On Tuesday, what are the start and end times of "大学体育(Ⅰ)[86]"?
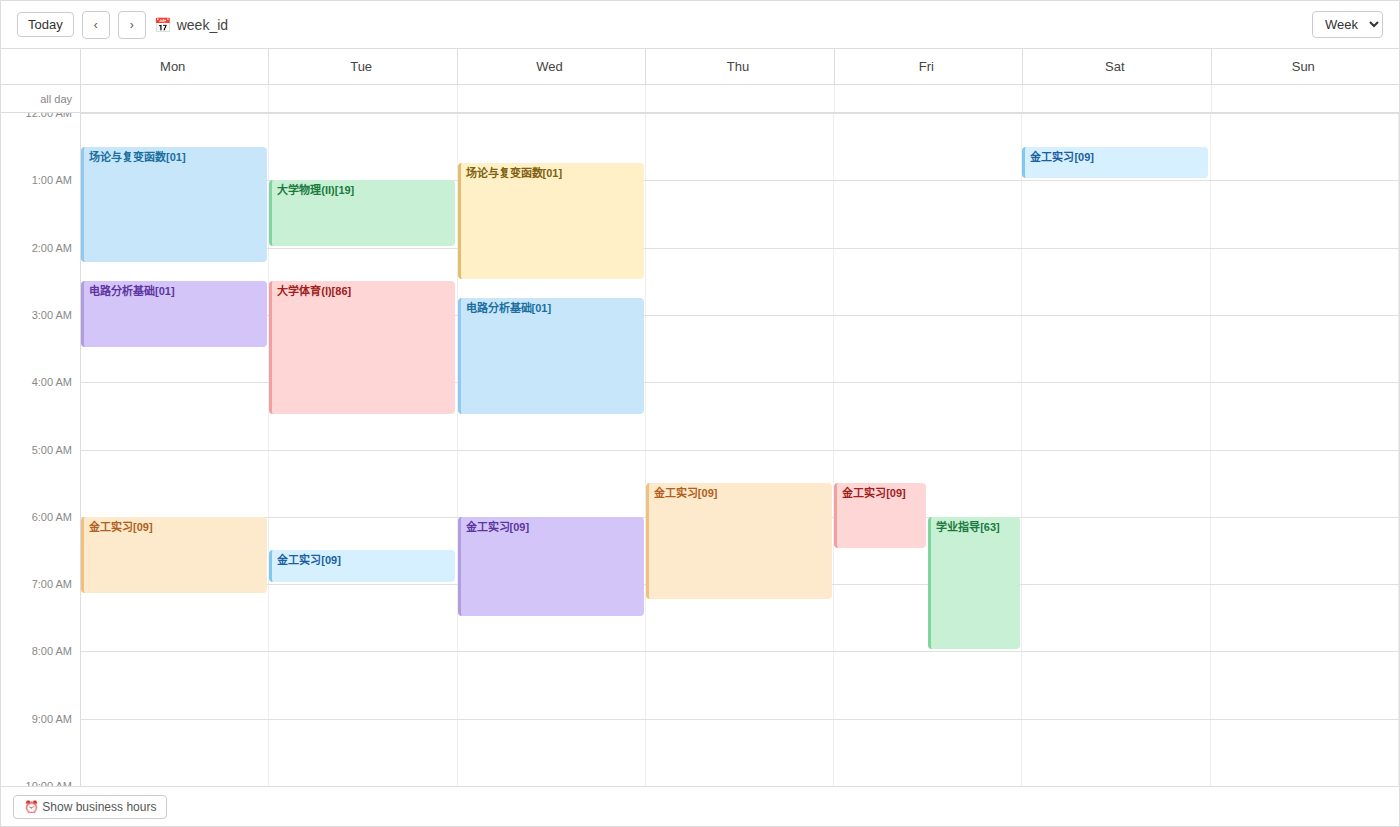
2:30 AM to 4:30 AM